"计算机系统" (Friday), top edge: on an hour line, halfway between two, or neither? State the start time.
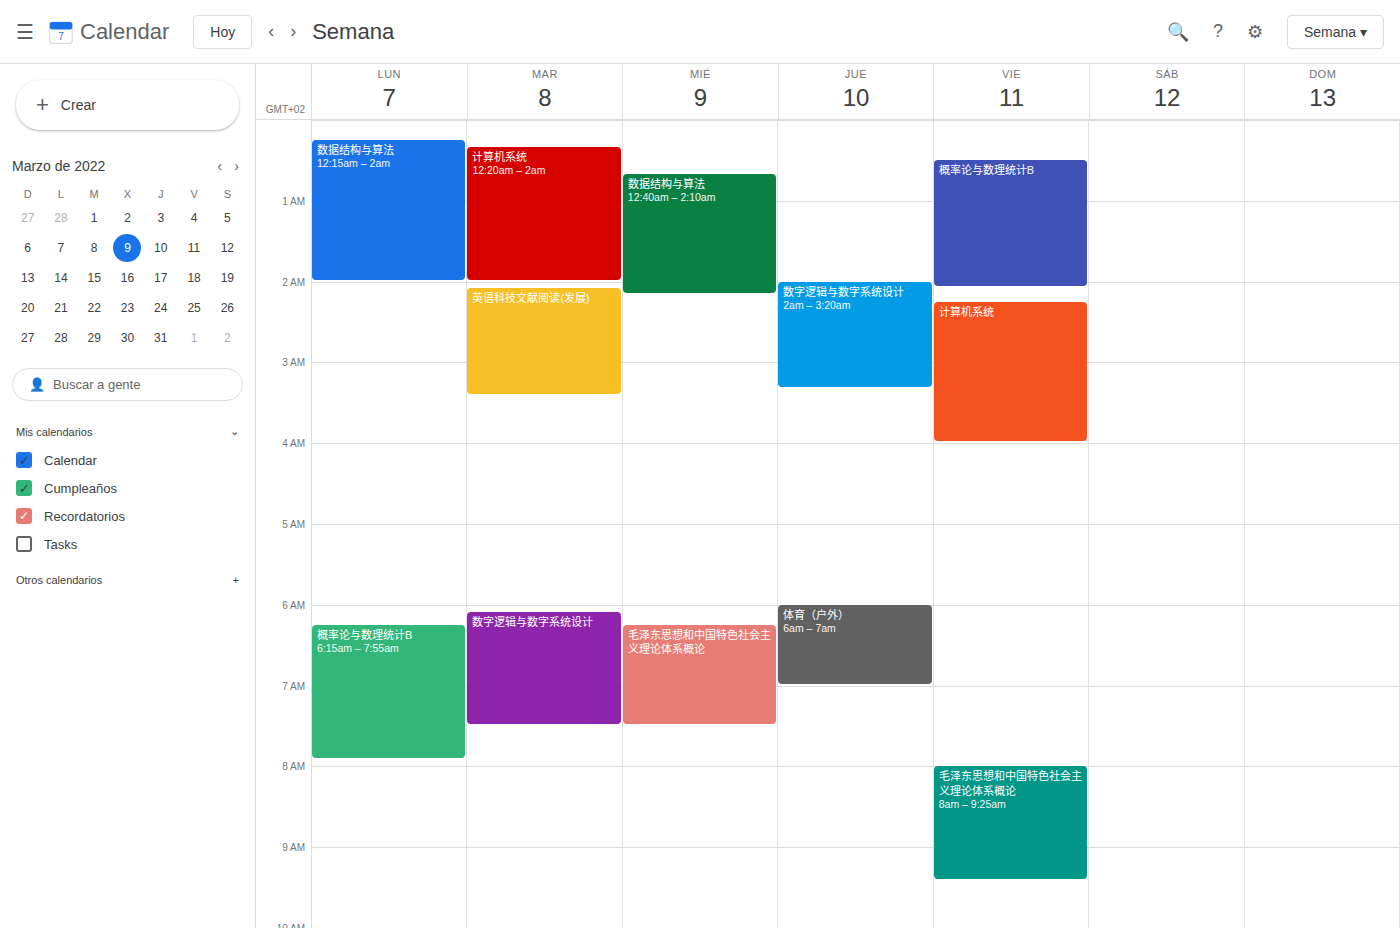
02:15 -- neither: a quarter of the way from the 02:00 line to the 03:00 line.